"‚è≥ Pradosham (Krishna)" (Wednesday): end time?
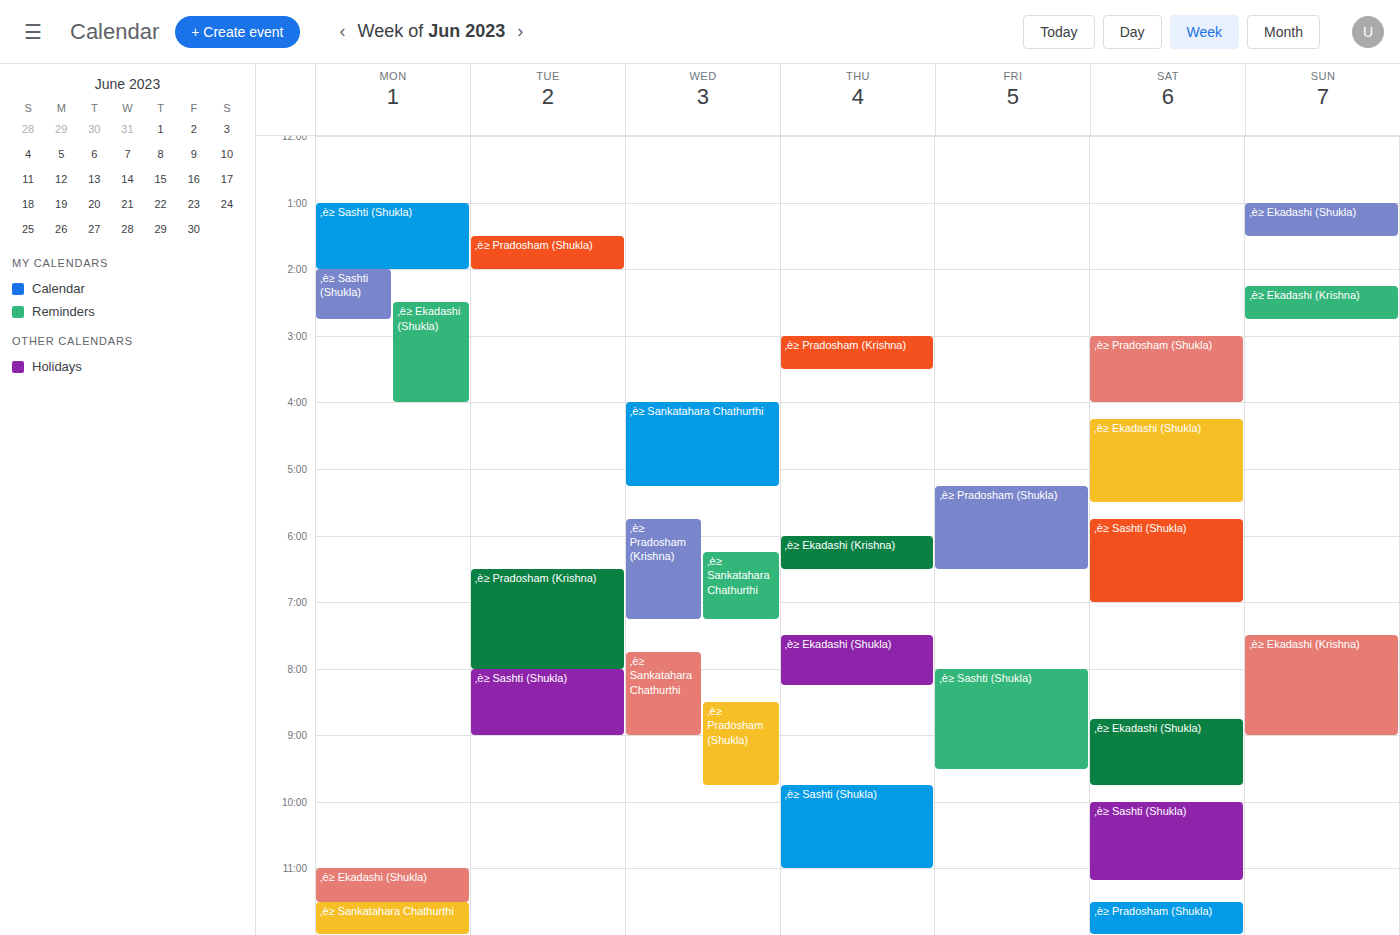
7:15 PM